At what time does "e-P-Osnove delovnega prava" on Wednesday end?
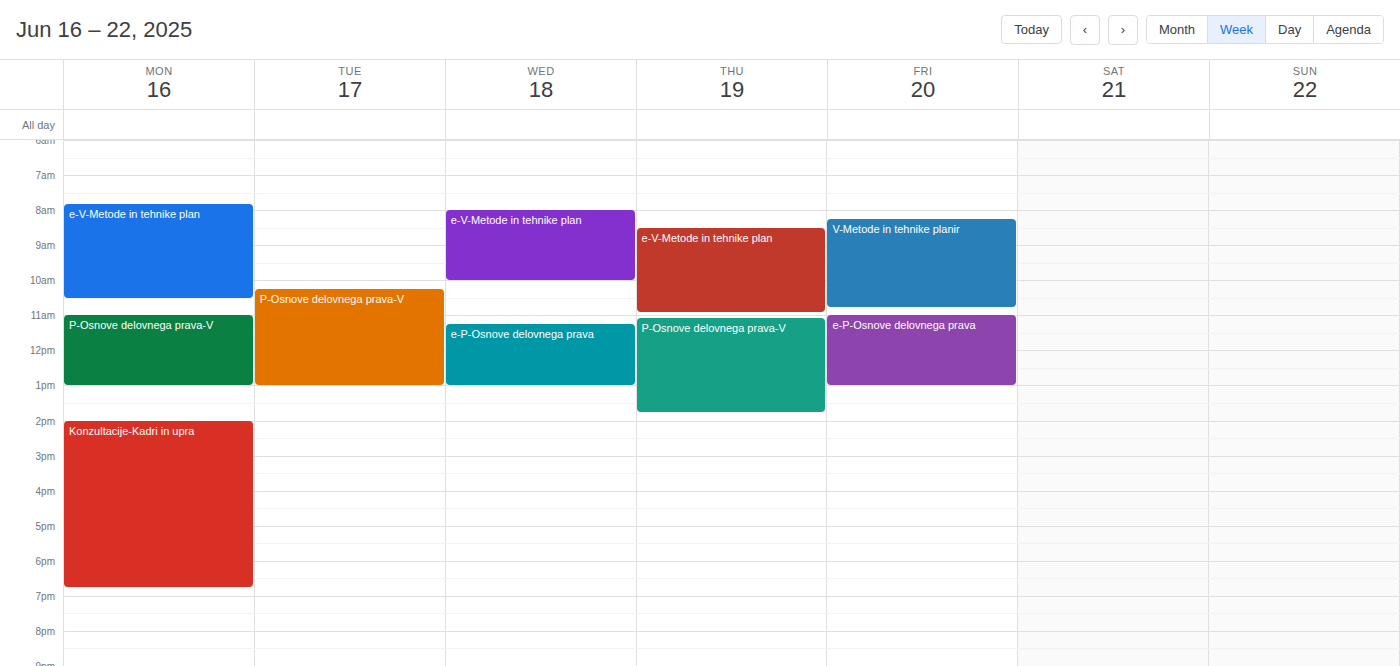
1:00 PM